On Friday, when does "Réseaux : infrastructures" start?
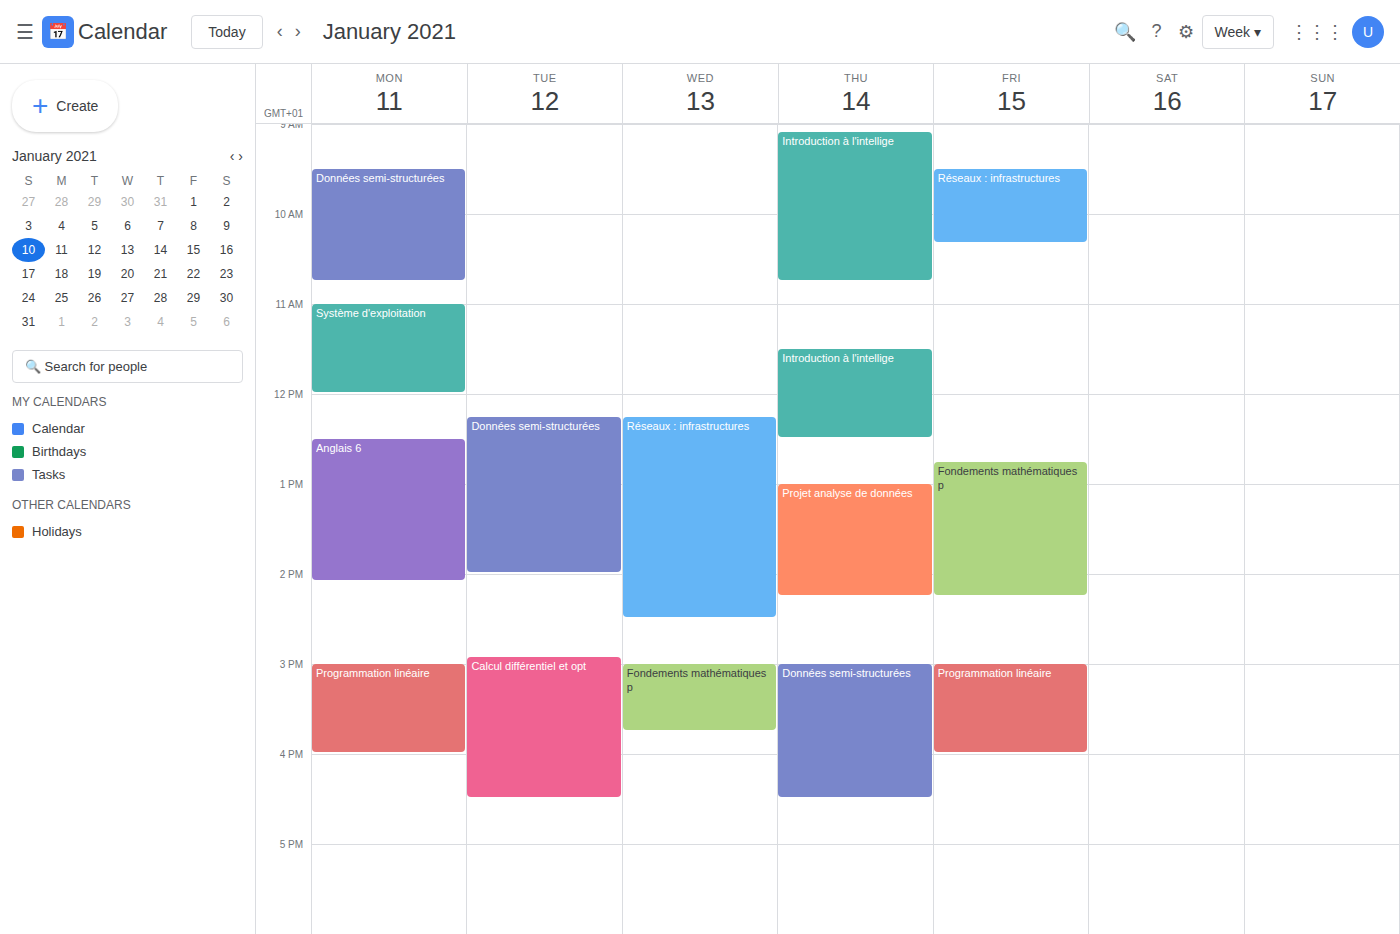
09:30